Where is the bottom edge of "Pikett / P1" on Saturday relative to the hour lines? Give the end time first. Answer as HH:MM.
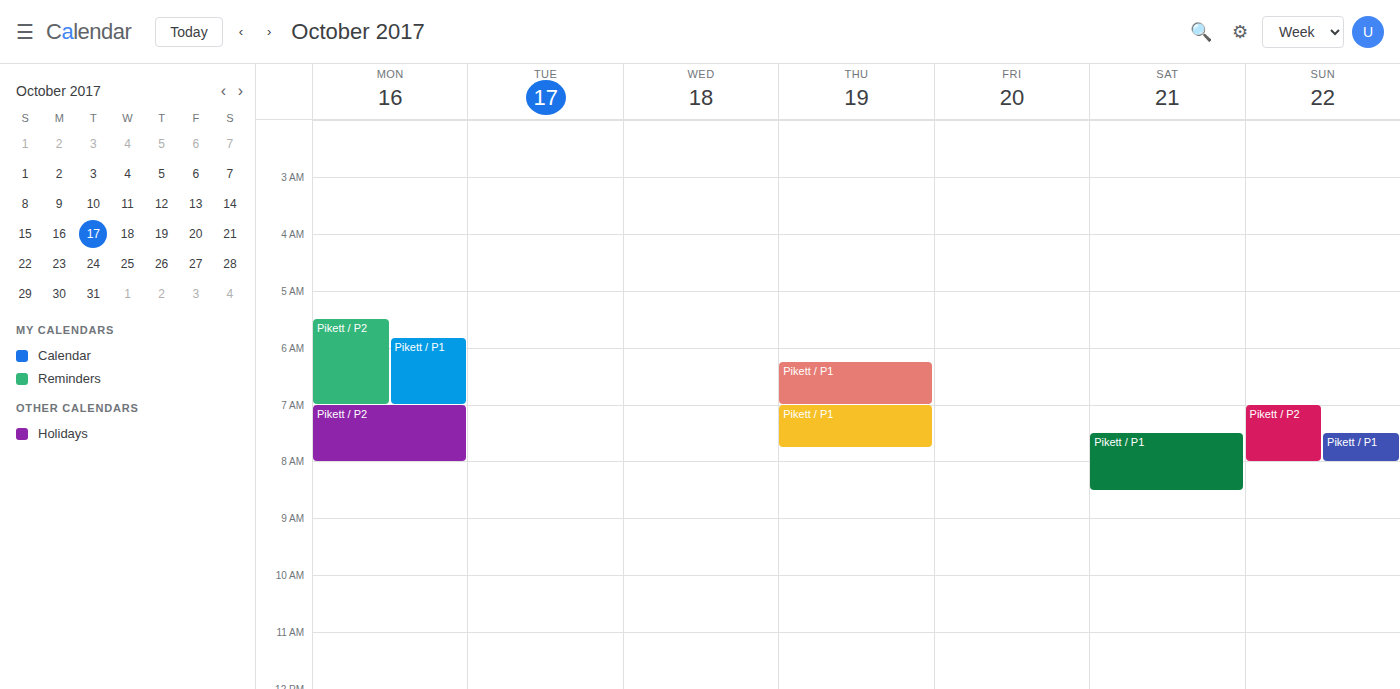
08:30 -- halfway between the 08:00 and 09:00 lines.